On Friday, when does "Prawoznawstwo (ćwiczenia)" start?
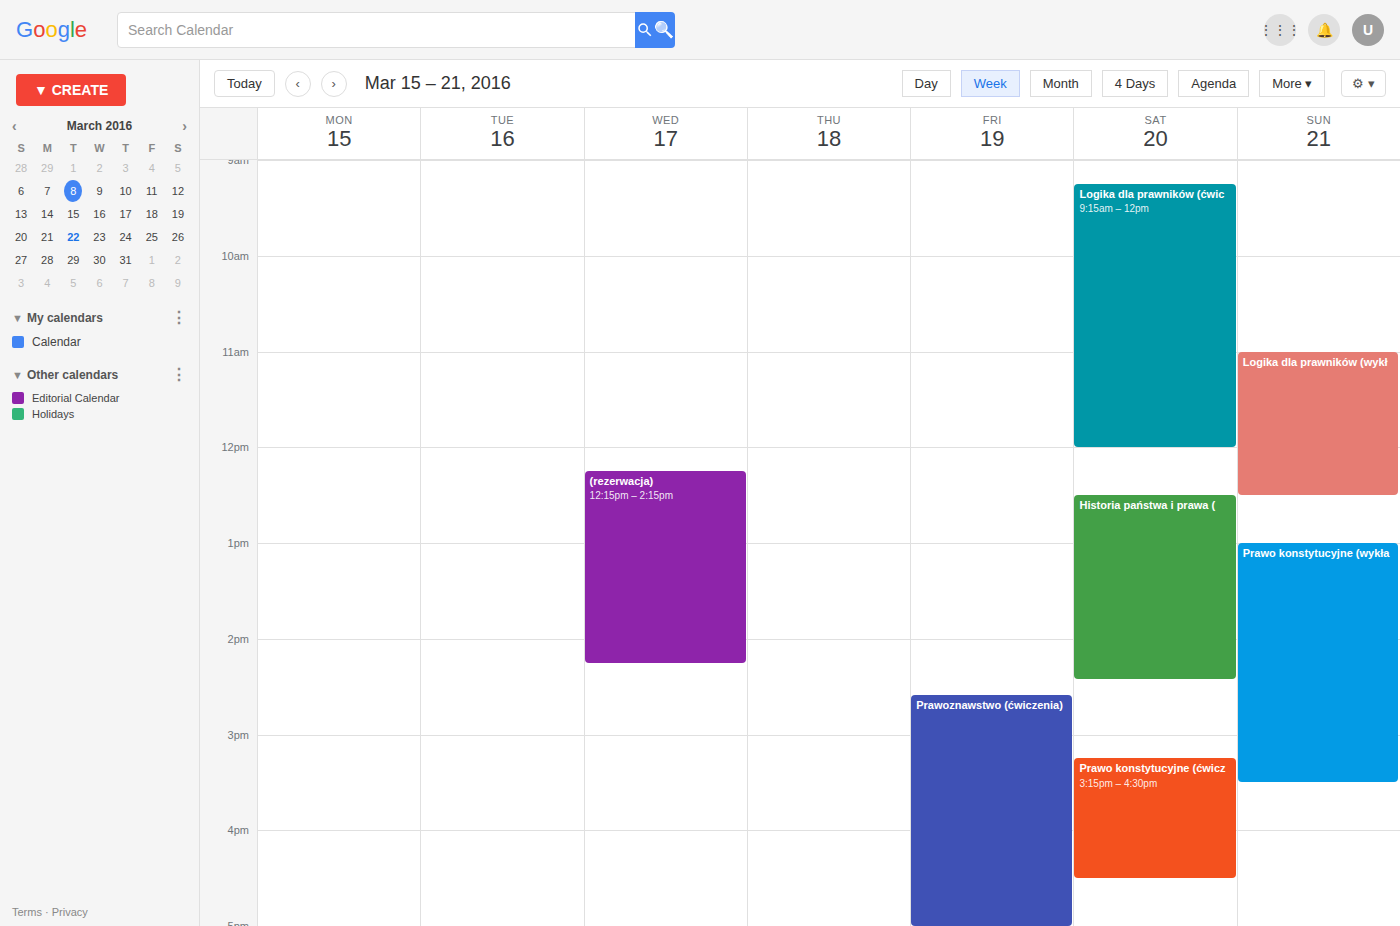
2:35 PM